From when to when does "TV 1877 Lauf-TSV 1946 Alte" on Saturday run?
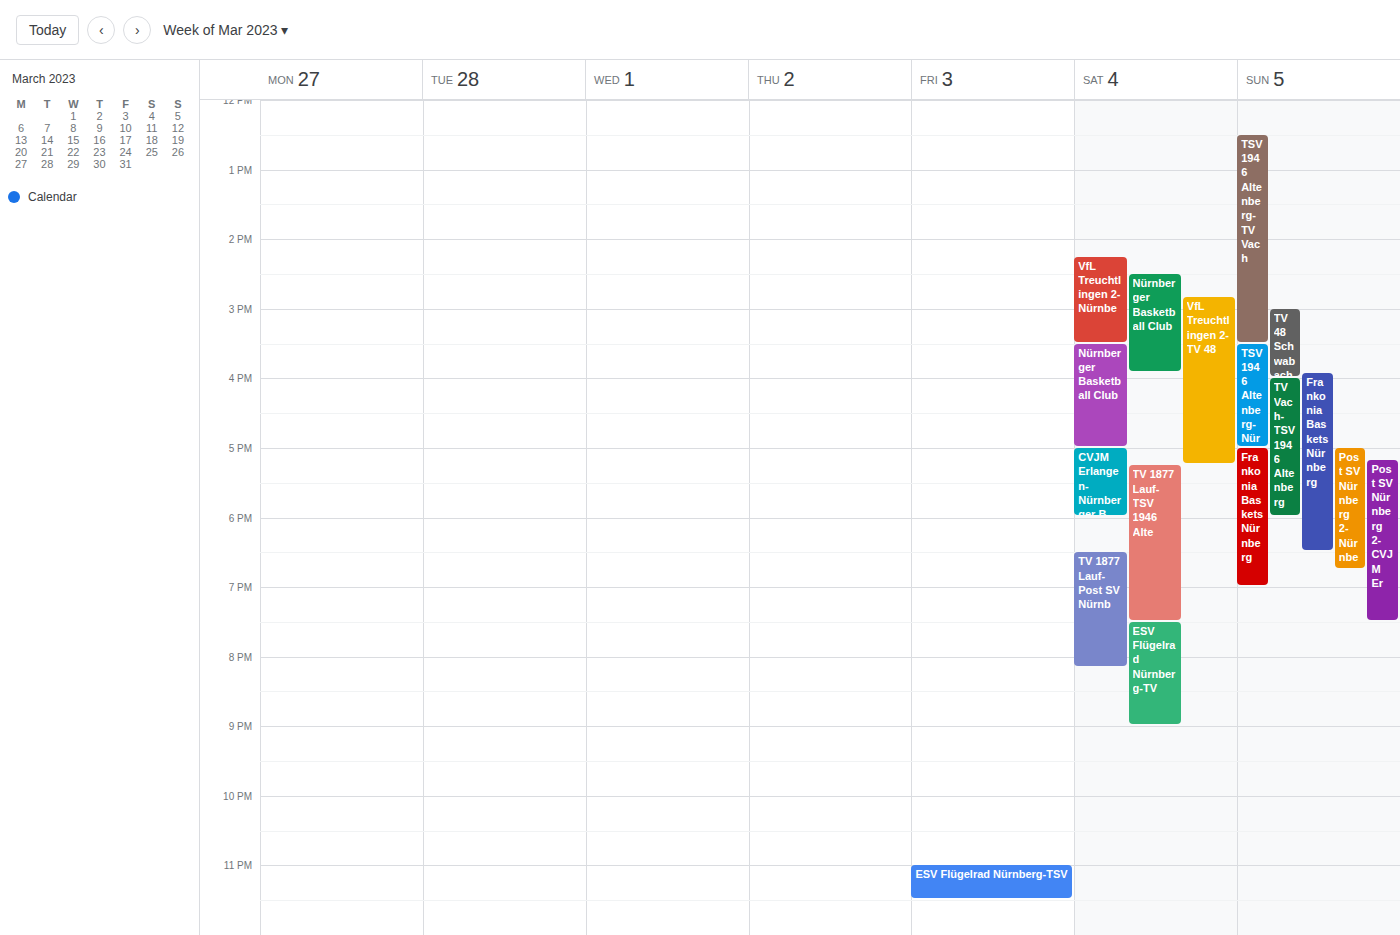
17:15 to 19:30